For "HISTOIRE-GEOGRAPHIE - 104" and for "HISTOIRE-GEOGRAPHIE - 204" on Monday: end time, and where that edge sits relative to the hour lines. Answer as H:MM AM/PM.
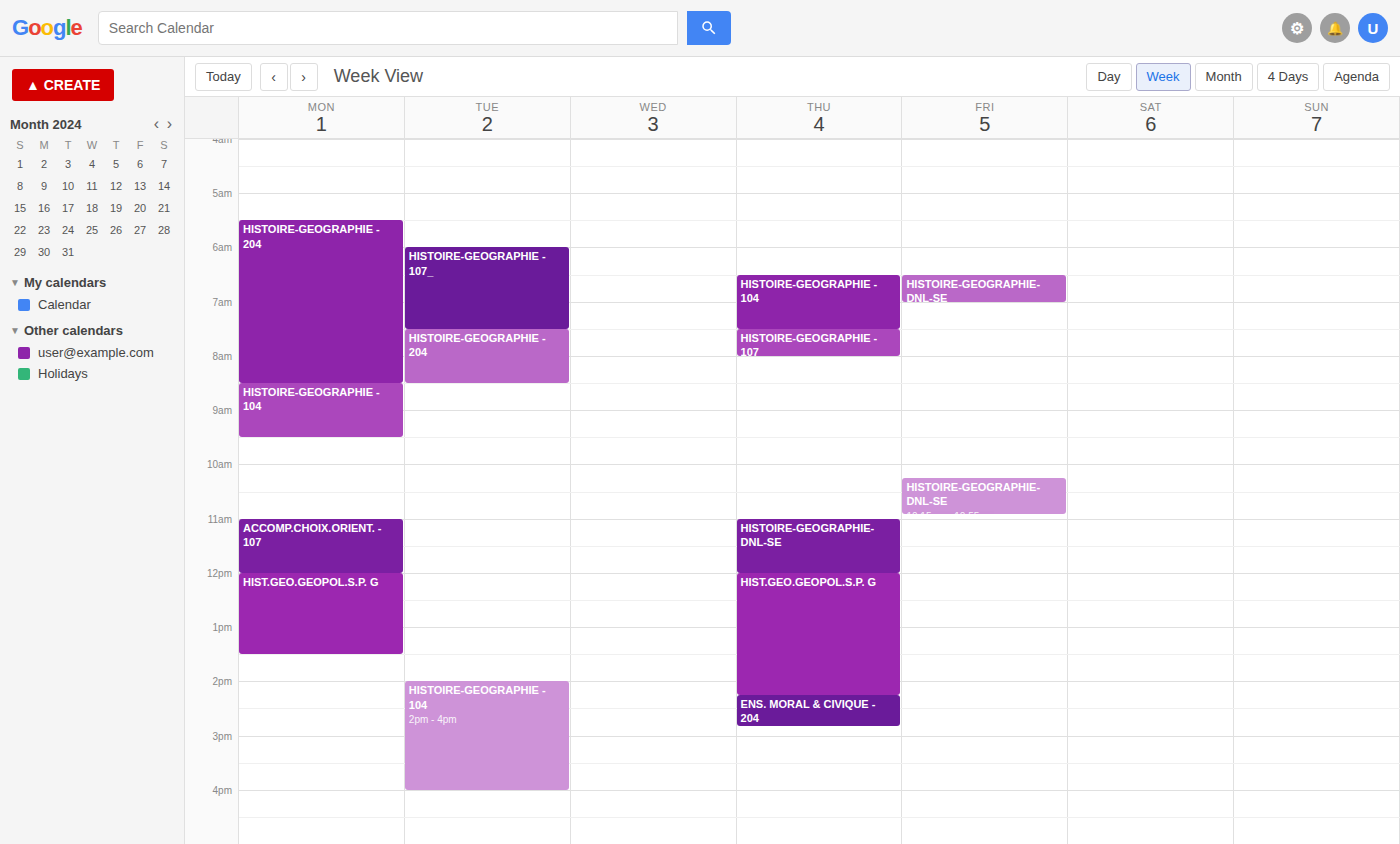
"HISTOIRE-GEOGRAPHIE - 104": 9:30 AM, halfway between the 9 AM and 10 AM lines. "HISTOIRE-GEOGRAPHIE - 204": 8:30 AM, halfway between the 8 AM and 9 AM lines.